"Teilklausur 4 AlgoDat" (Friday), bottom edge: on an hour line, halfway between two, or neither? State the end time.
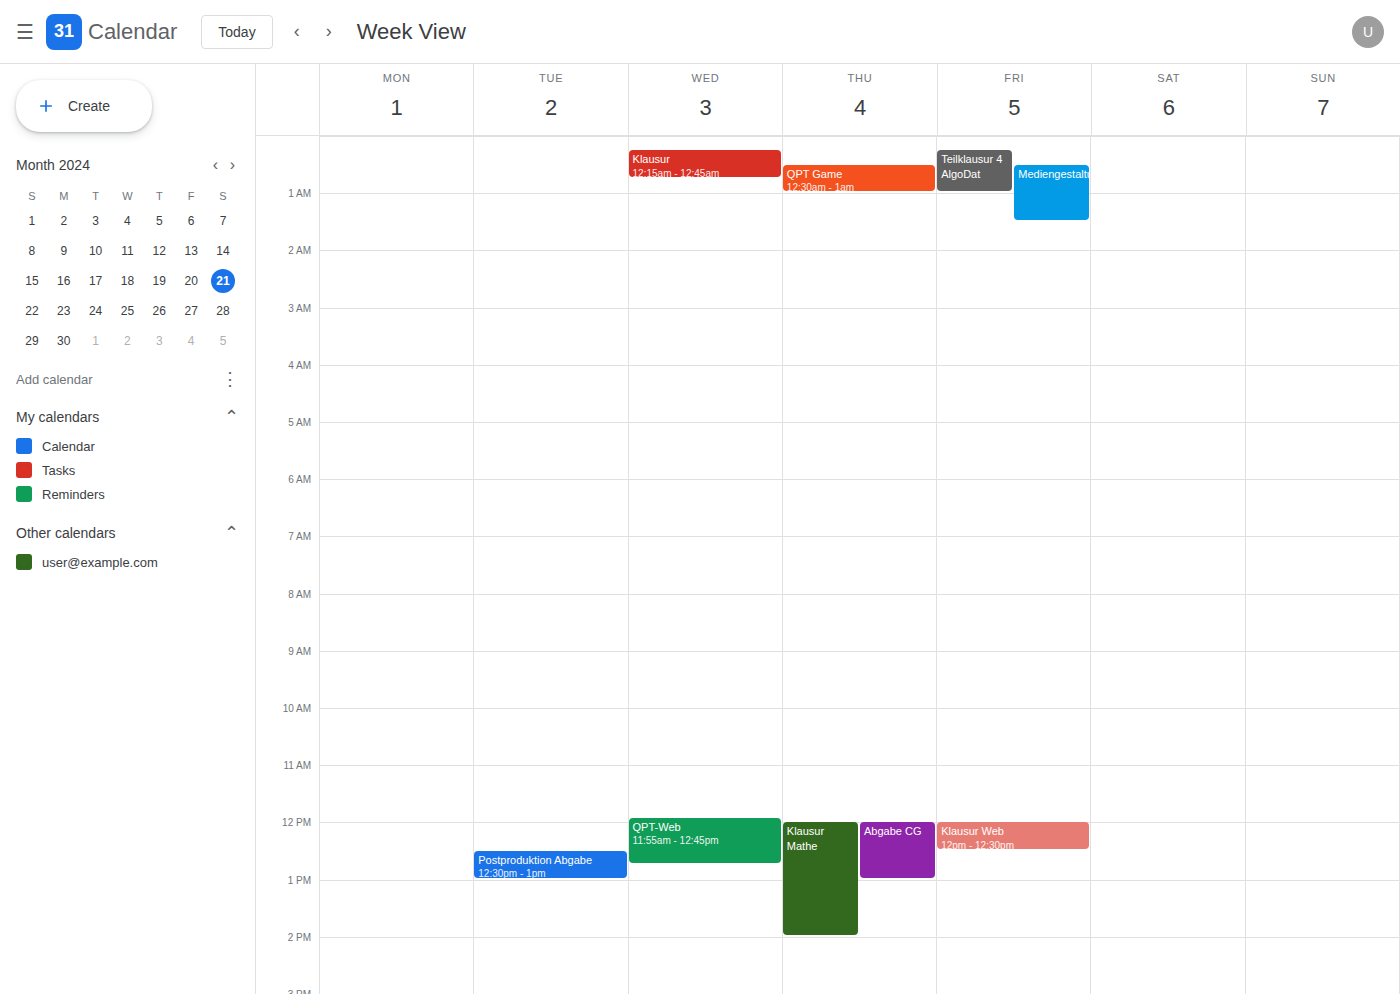
1:00 AM -- exactly on the 1 AM line.